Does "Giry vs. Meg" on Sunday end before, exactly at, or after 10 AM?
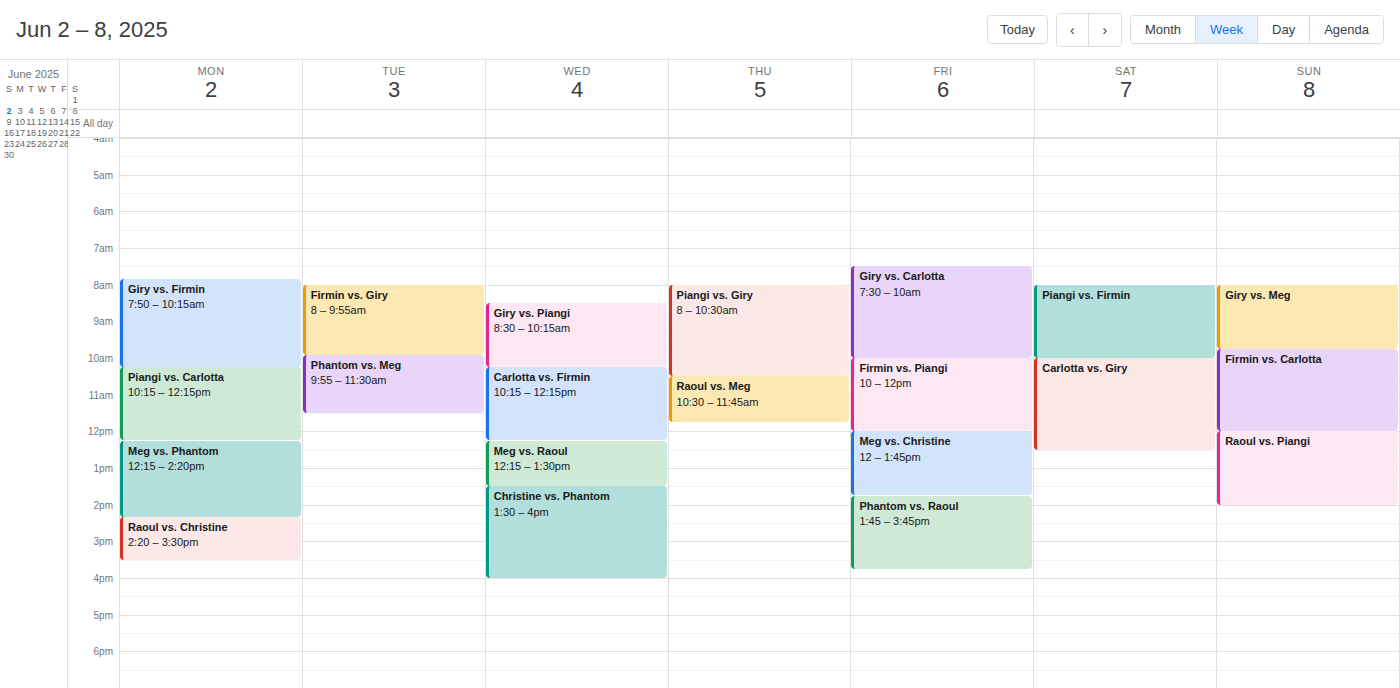
9:45 AM -- before 10 AM, 15 minutes above the 10 AM line.